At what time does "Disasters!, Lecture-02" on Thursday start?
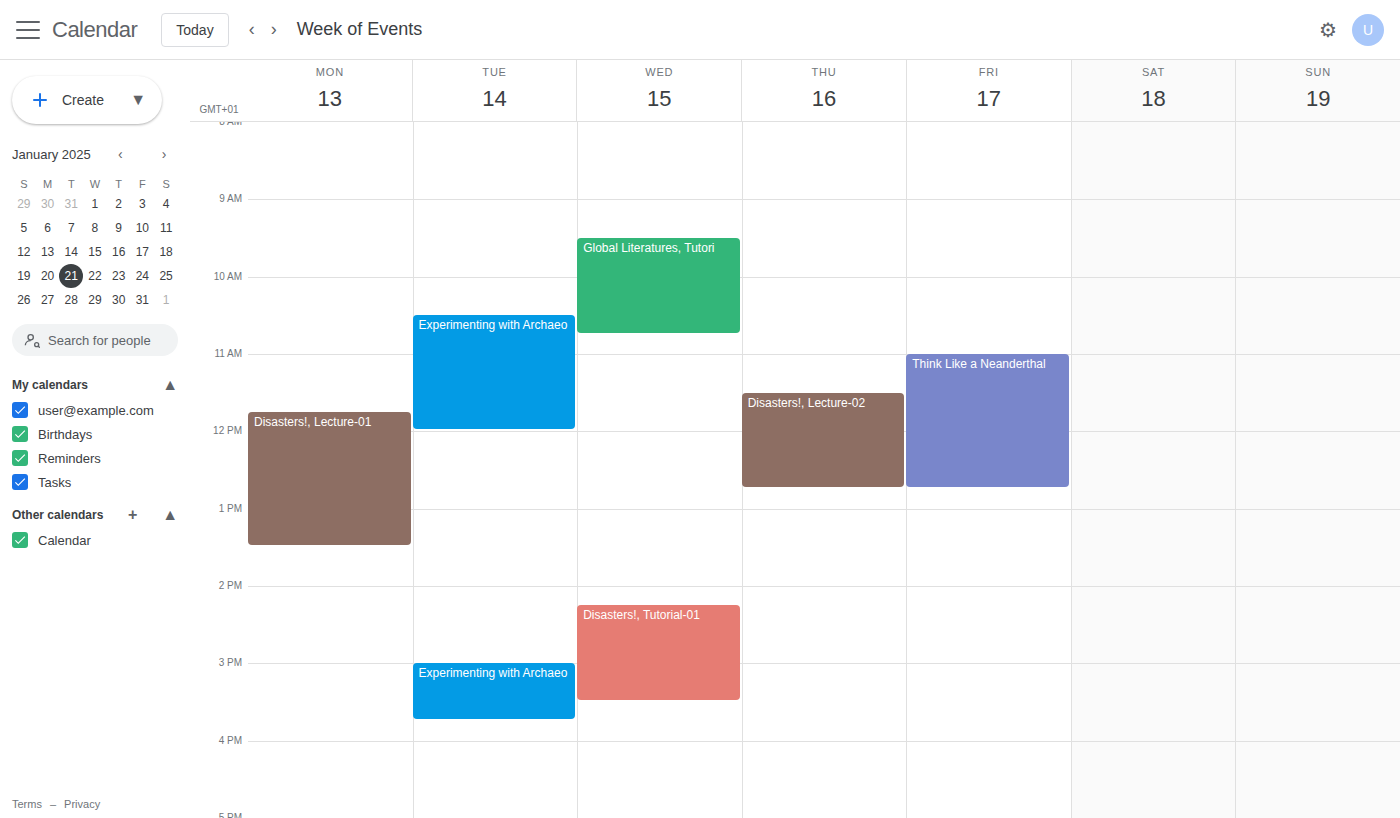
11:30 AM